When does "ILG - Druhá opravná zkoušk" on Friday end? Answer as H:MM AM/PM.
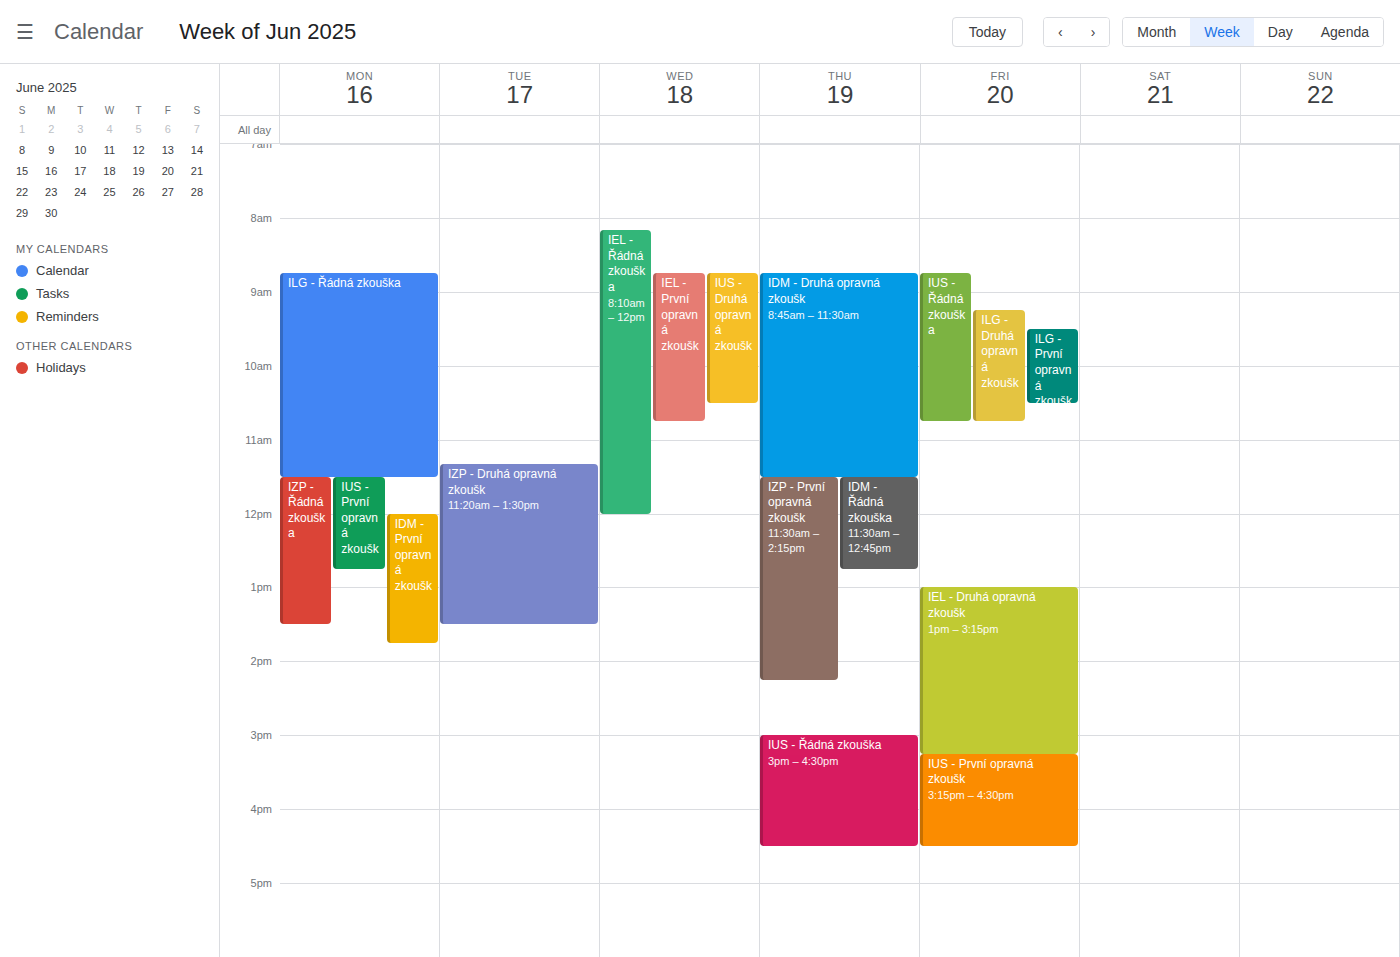
10:45 AM